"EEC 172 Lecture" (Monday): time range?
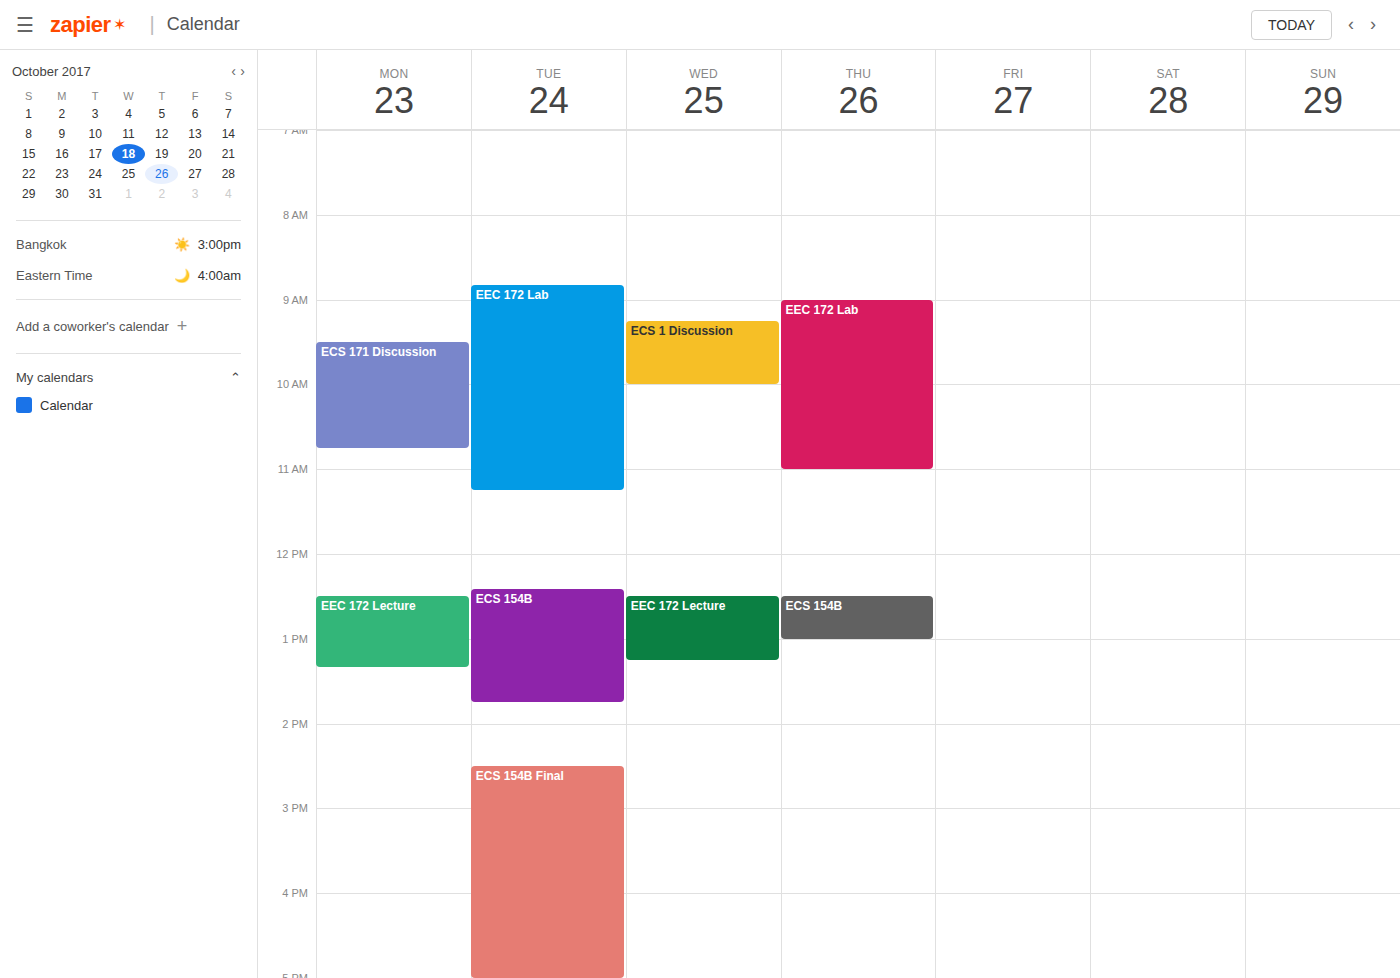
12:30 PM to 1:20 PM